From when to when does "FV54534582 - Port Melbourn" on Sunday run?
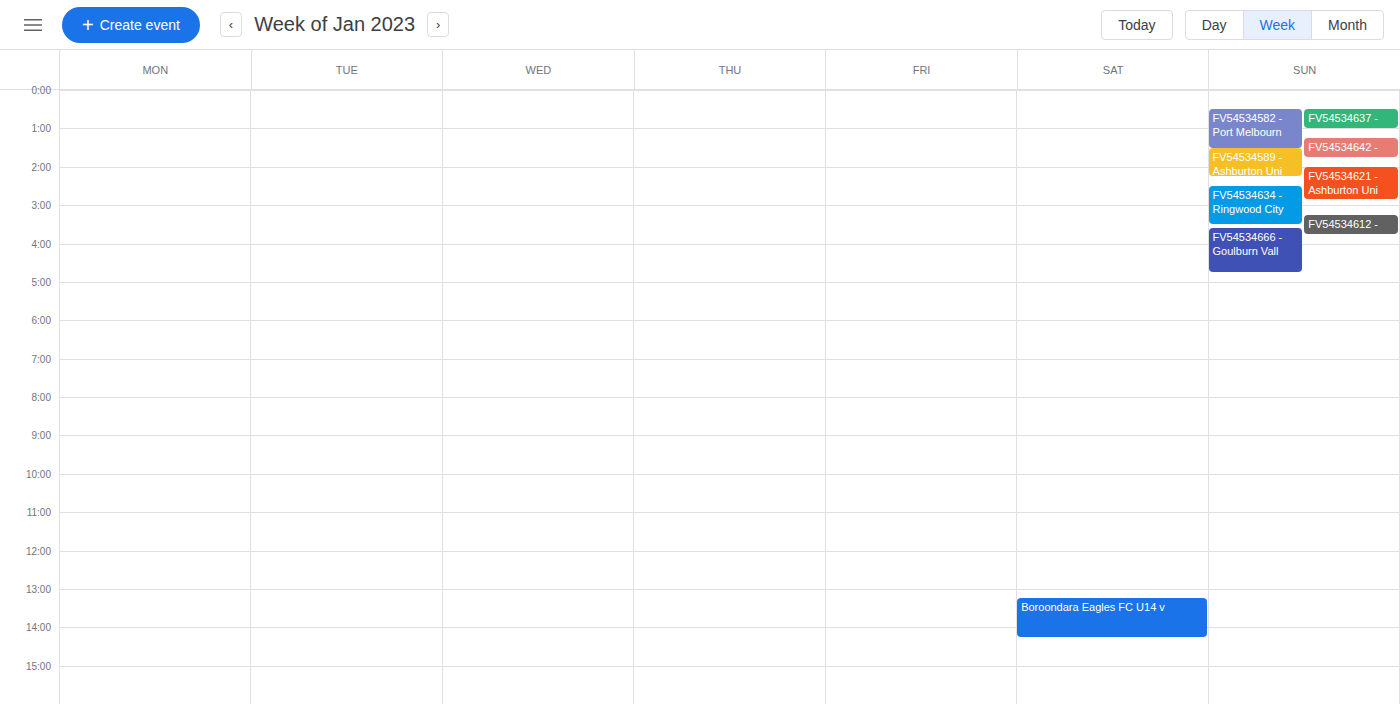
12:30 AM to 1:30 AM